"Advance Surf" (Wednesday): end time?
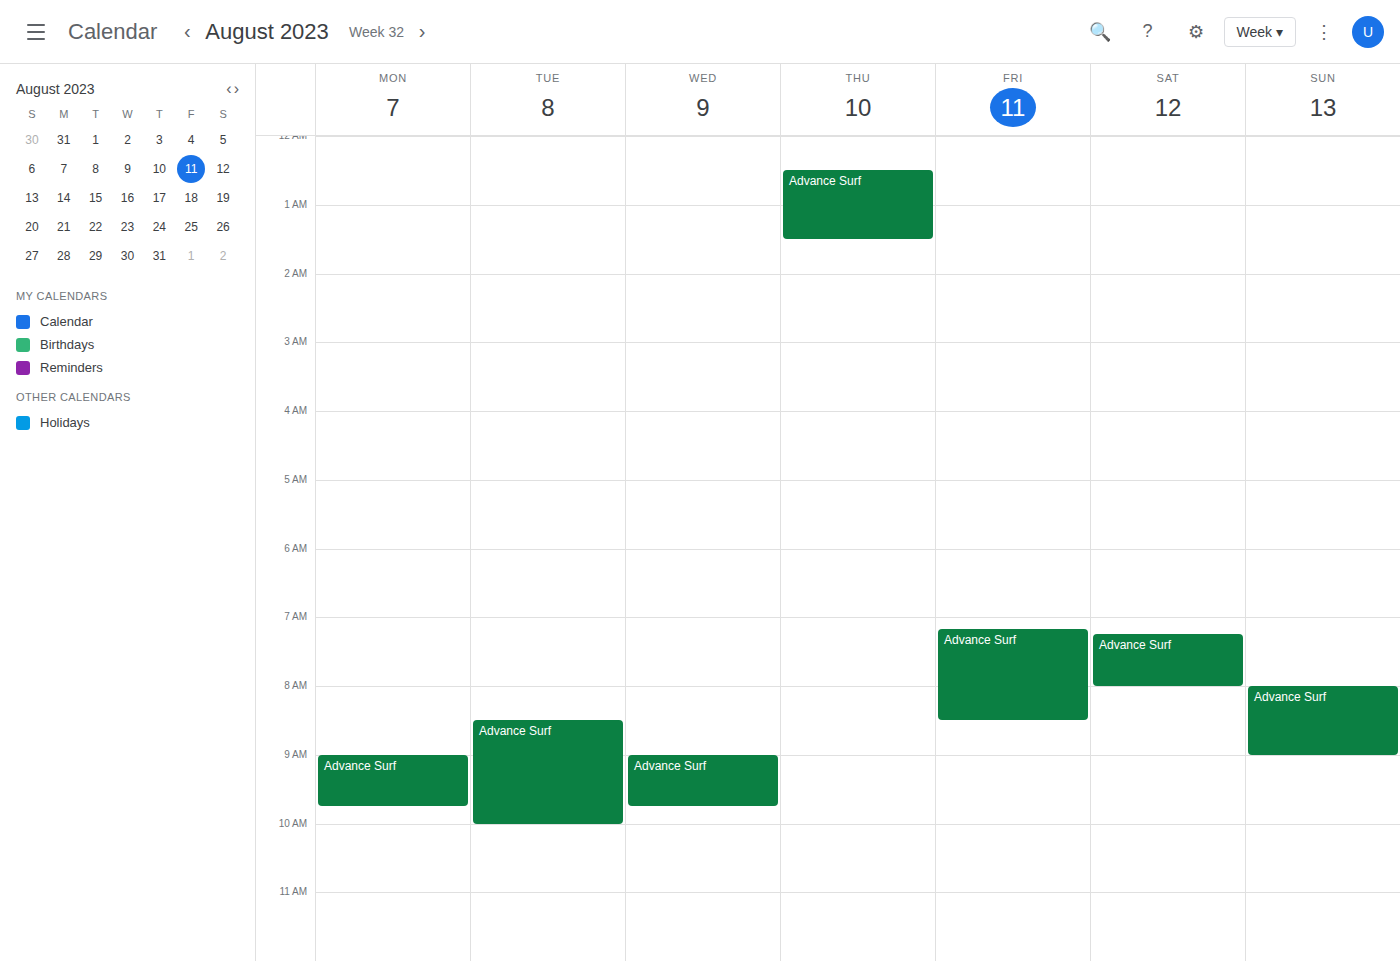
9:45 AM